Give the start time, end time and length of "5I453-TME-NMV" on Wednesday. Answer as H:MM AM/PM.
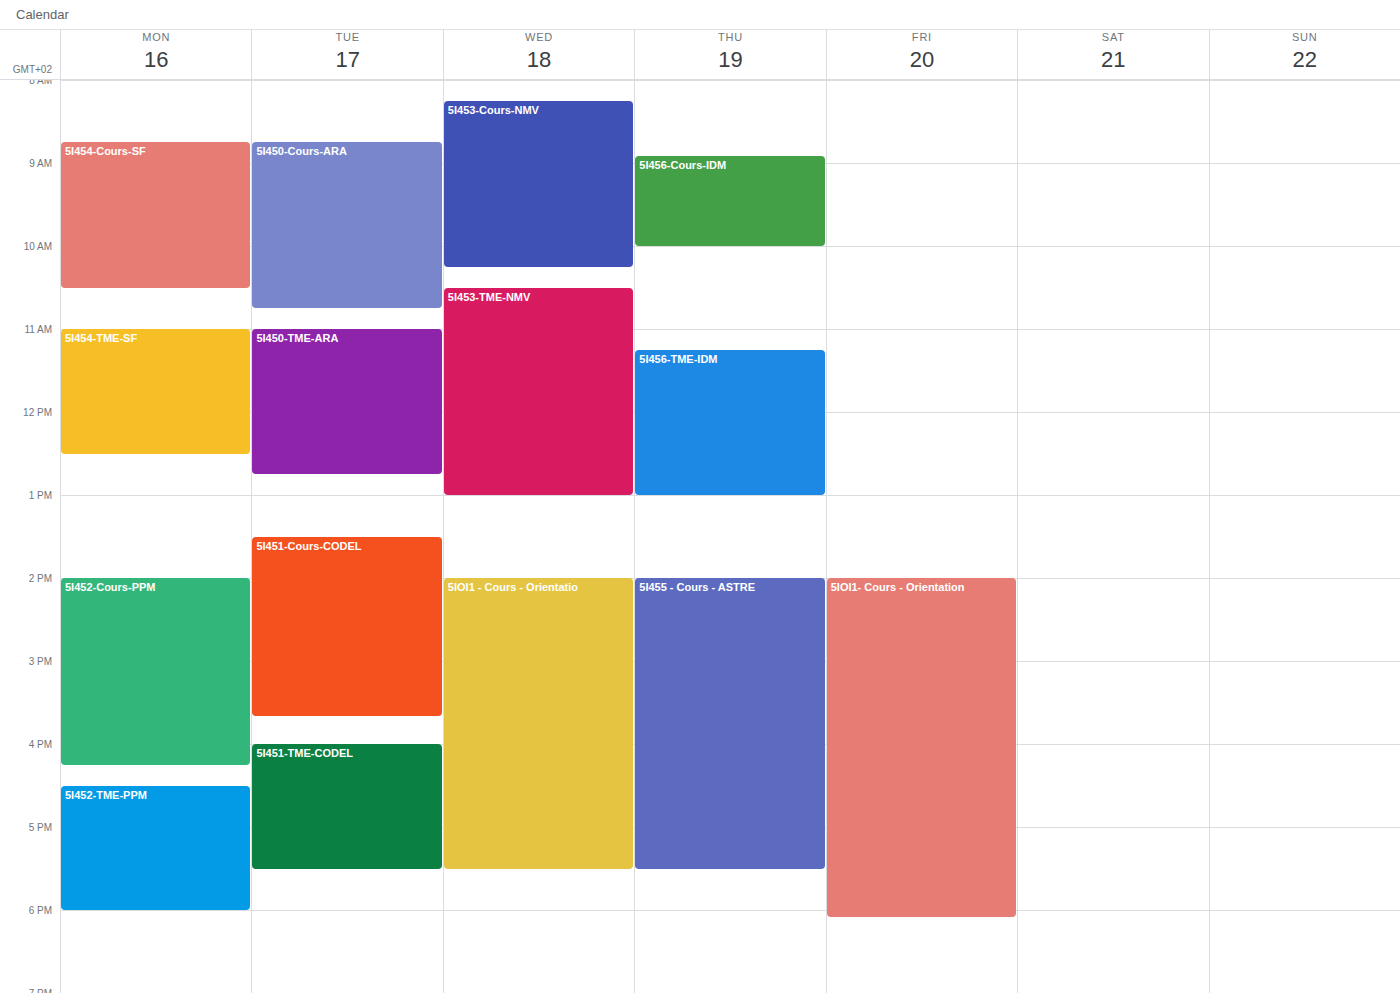
10:30 AM to 1:00 PM, 2 hours 30 minutes